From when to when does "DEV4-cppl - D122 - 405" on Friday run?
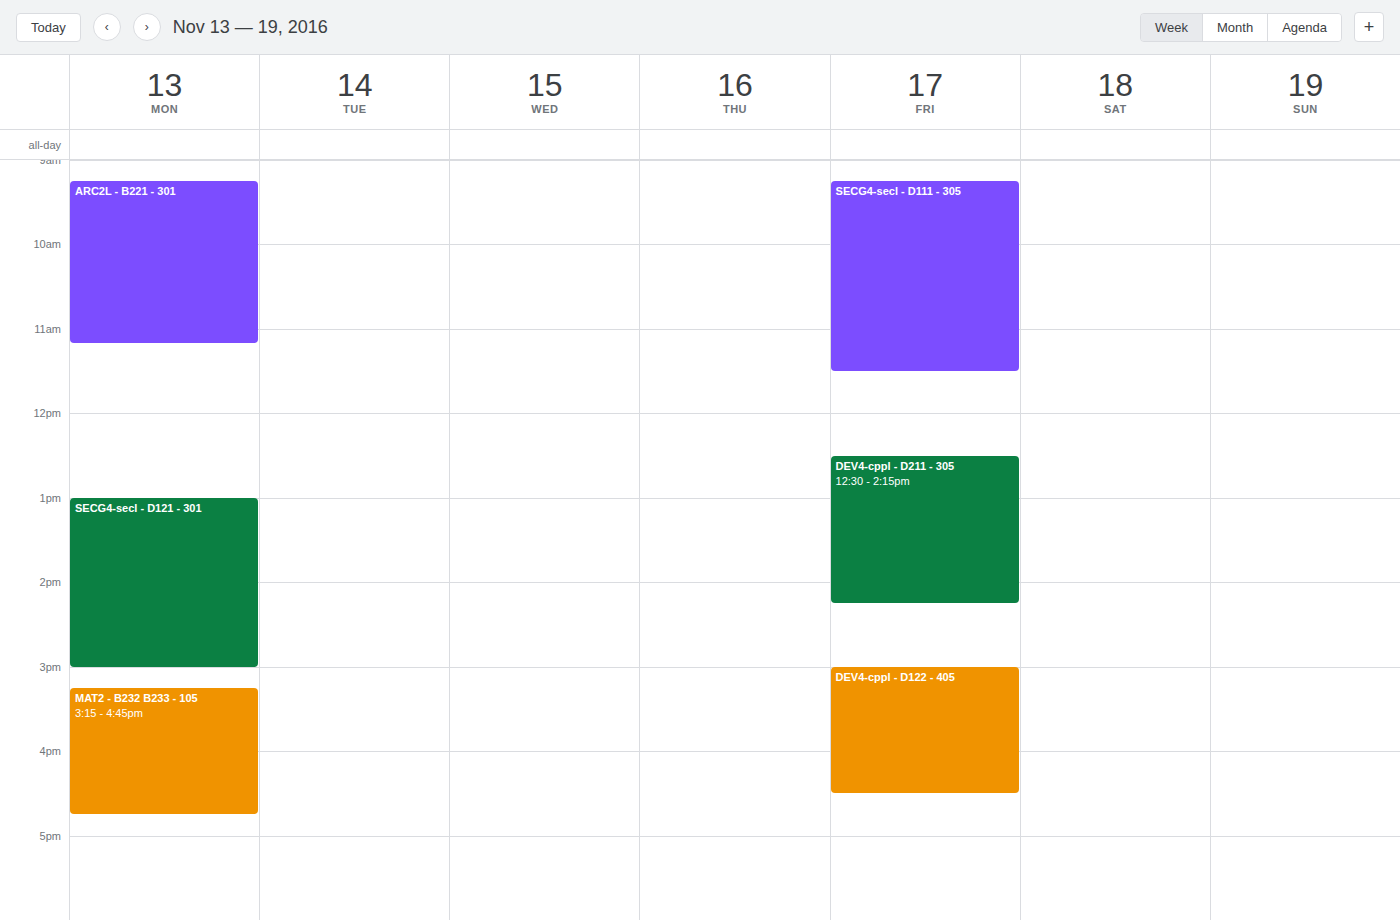
3:00 PM to 4:30 PM